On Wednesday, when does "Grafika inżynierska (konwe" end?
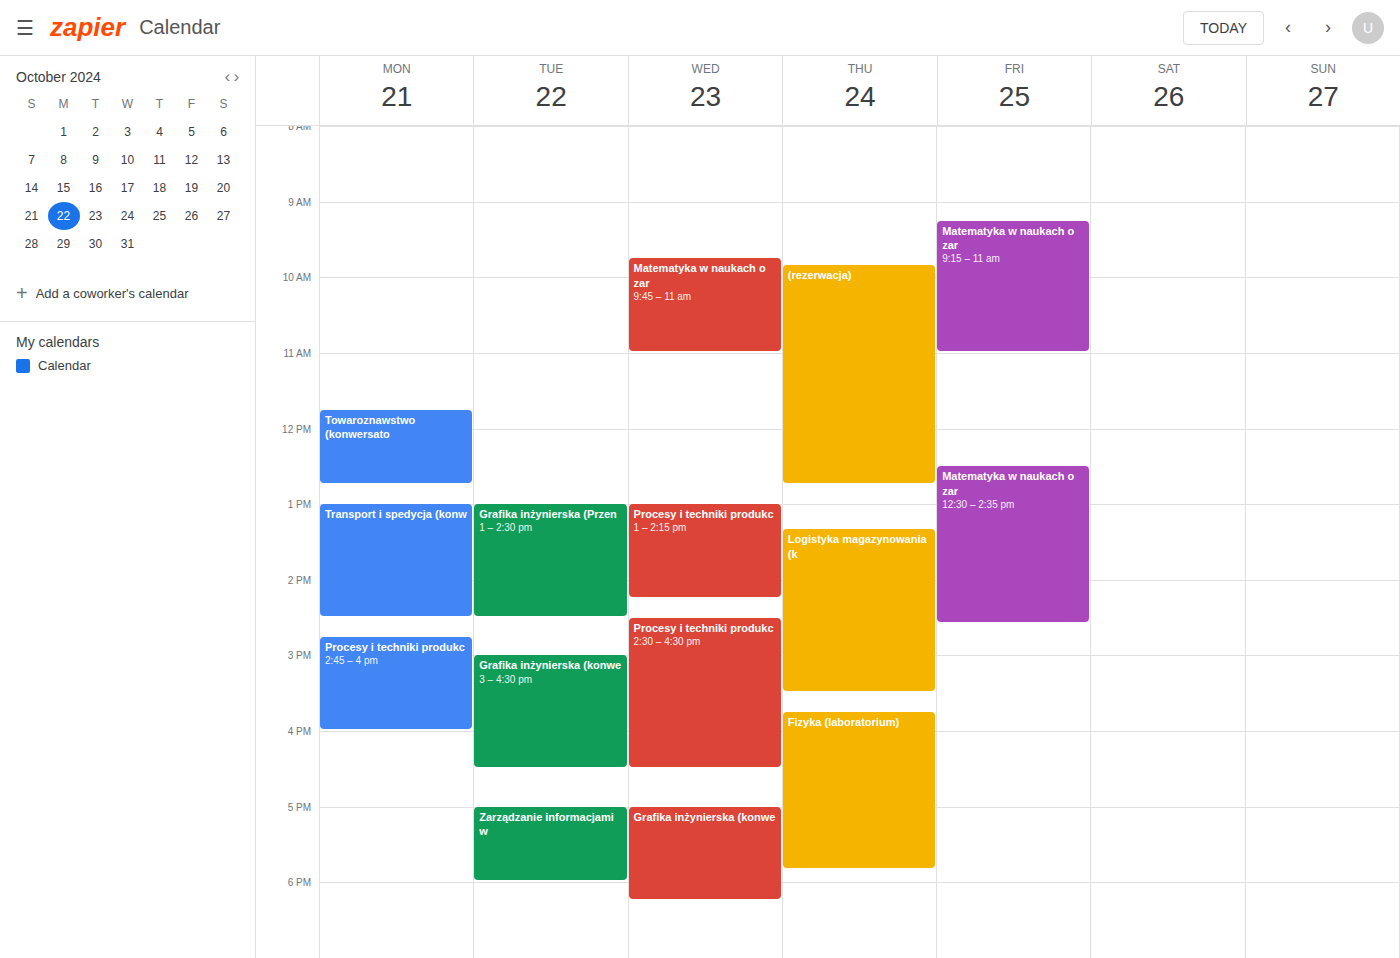
6:15 PM